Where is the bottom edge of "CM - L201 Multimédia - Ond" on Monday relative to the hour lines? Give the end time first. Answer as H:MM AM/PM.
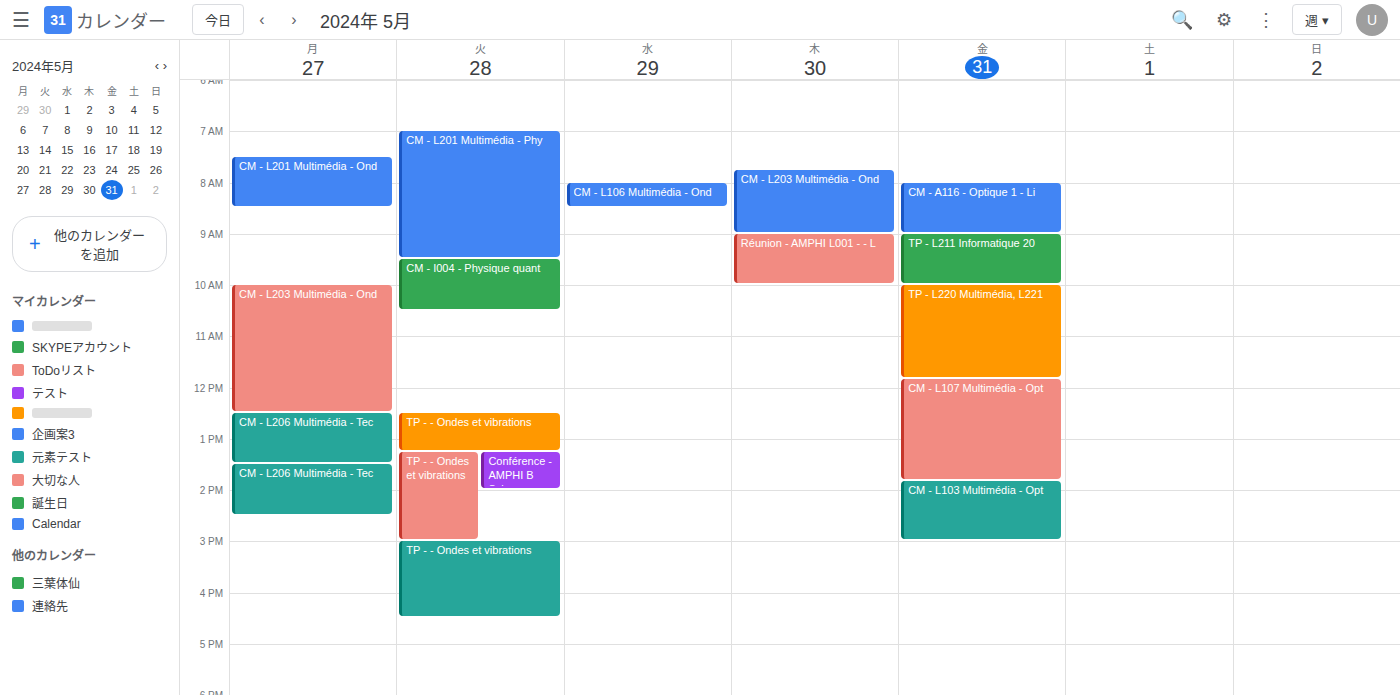
8:30 AM -- halfway between the 8 AM and 9 AM lines.